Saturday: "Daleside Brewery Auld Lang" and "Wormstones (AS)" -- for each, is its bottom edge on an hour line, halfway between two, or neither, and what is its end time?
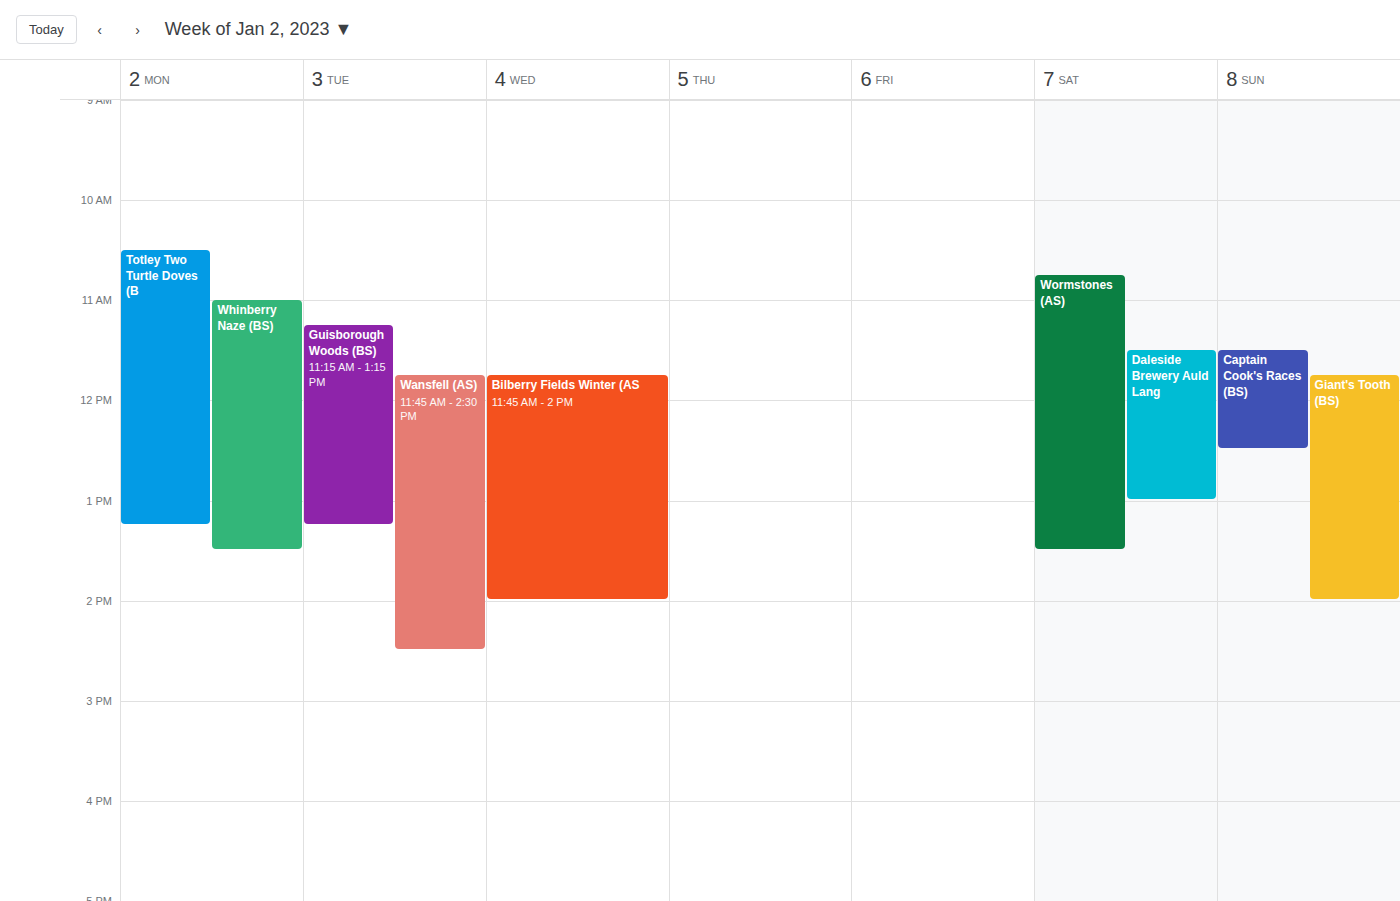
"Daleside Brewery Auld Lang": 1:00 PM, exactly on the 1 PM line. "Wormstones (AS)": 1:30 PM, halfway between the 1 PM and 2 PM lines.